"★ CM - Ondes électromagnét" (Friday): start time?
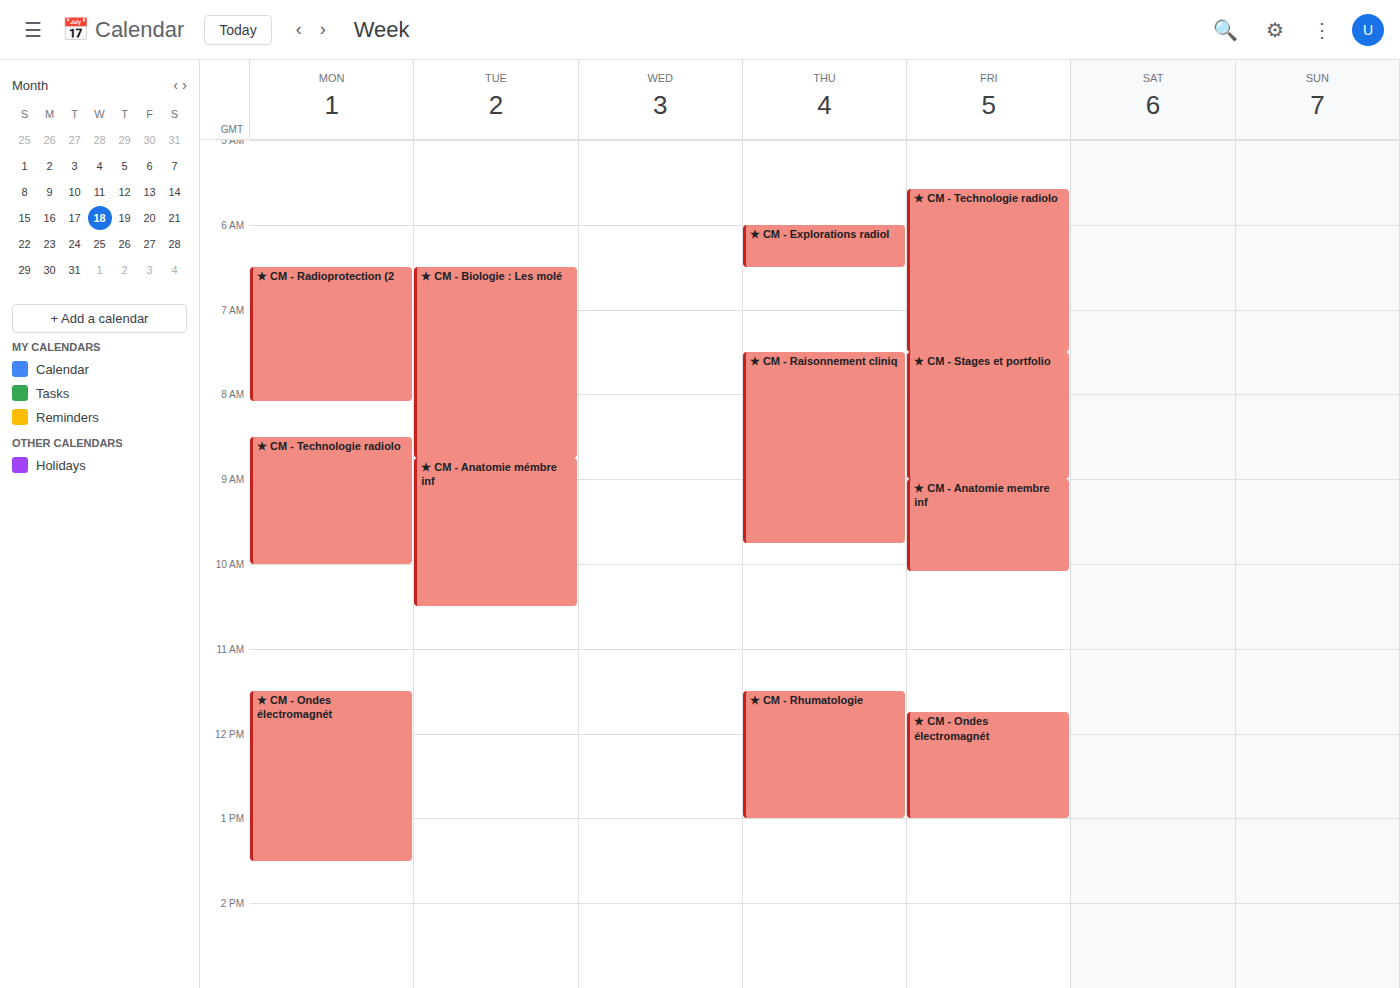
11:45 AM